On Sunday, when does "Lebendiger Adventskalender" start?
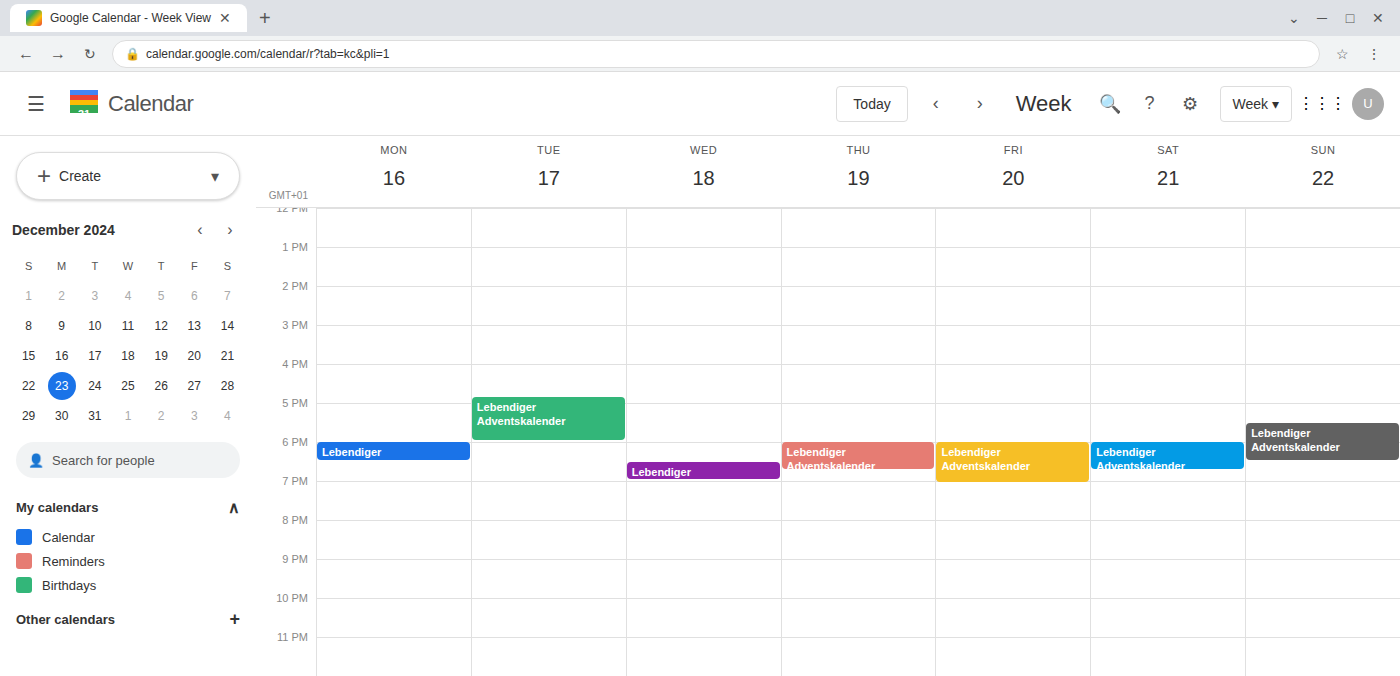
17:30